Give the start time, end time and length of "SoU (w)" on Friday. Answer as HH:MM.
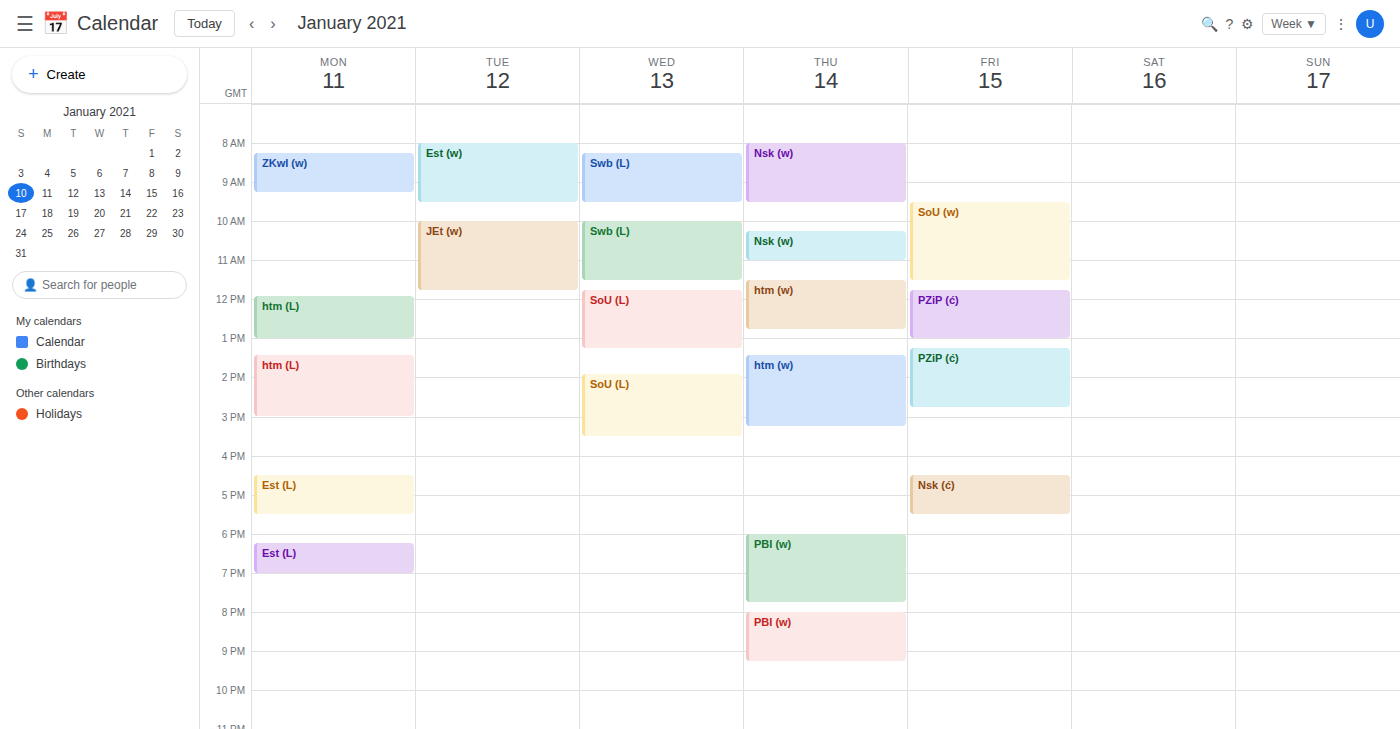
09:30 to 11:30, 2 hours